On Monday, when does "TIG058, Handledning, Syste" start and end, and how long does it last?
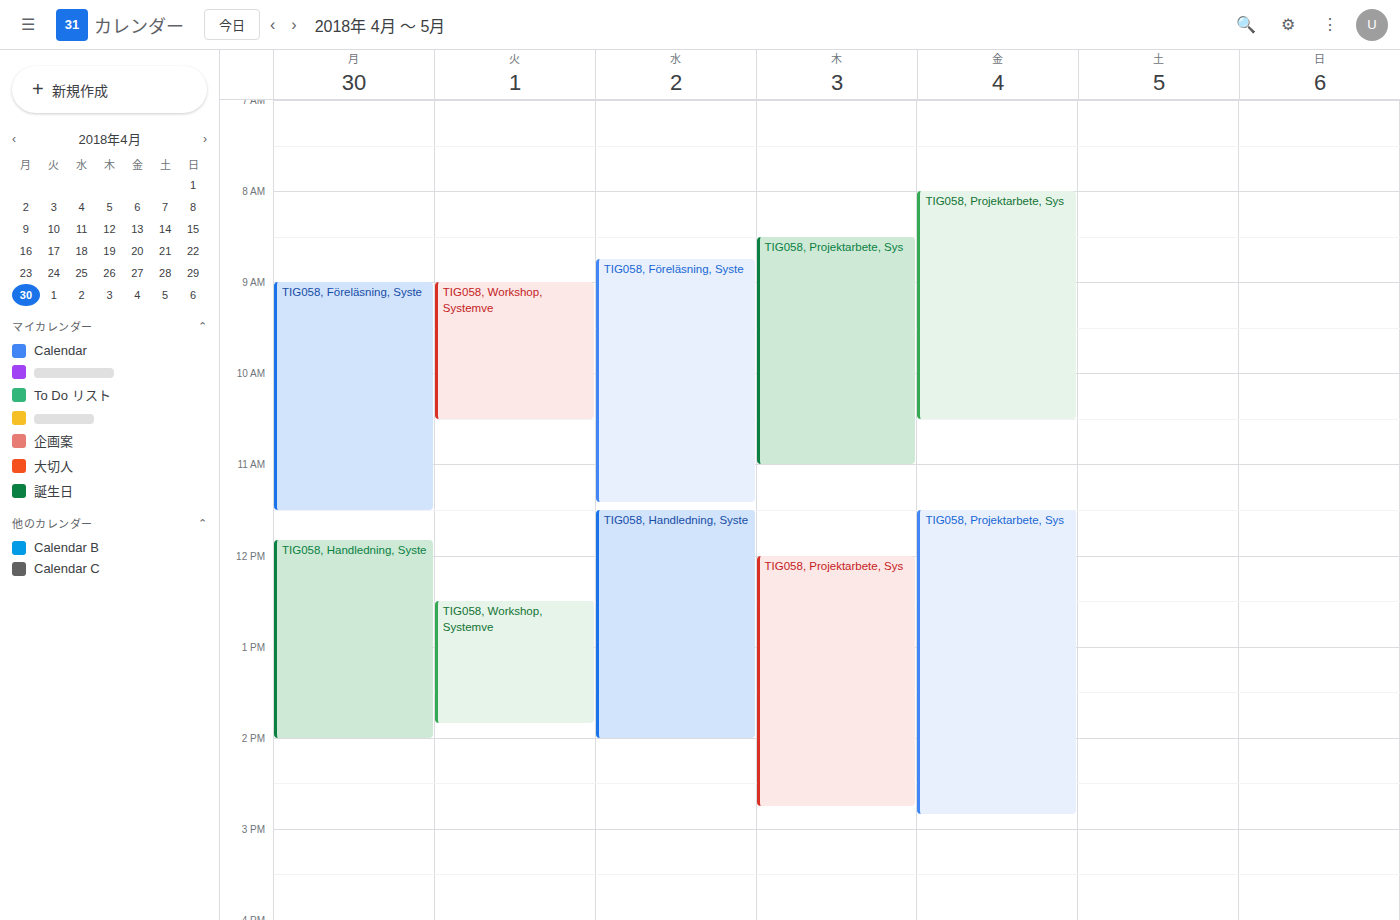
11:50 AM to 2:00 PM, 2 hours 10 minutes